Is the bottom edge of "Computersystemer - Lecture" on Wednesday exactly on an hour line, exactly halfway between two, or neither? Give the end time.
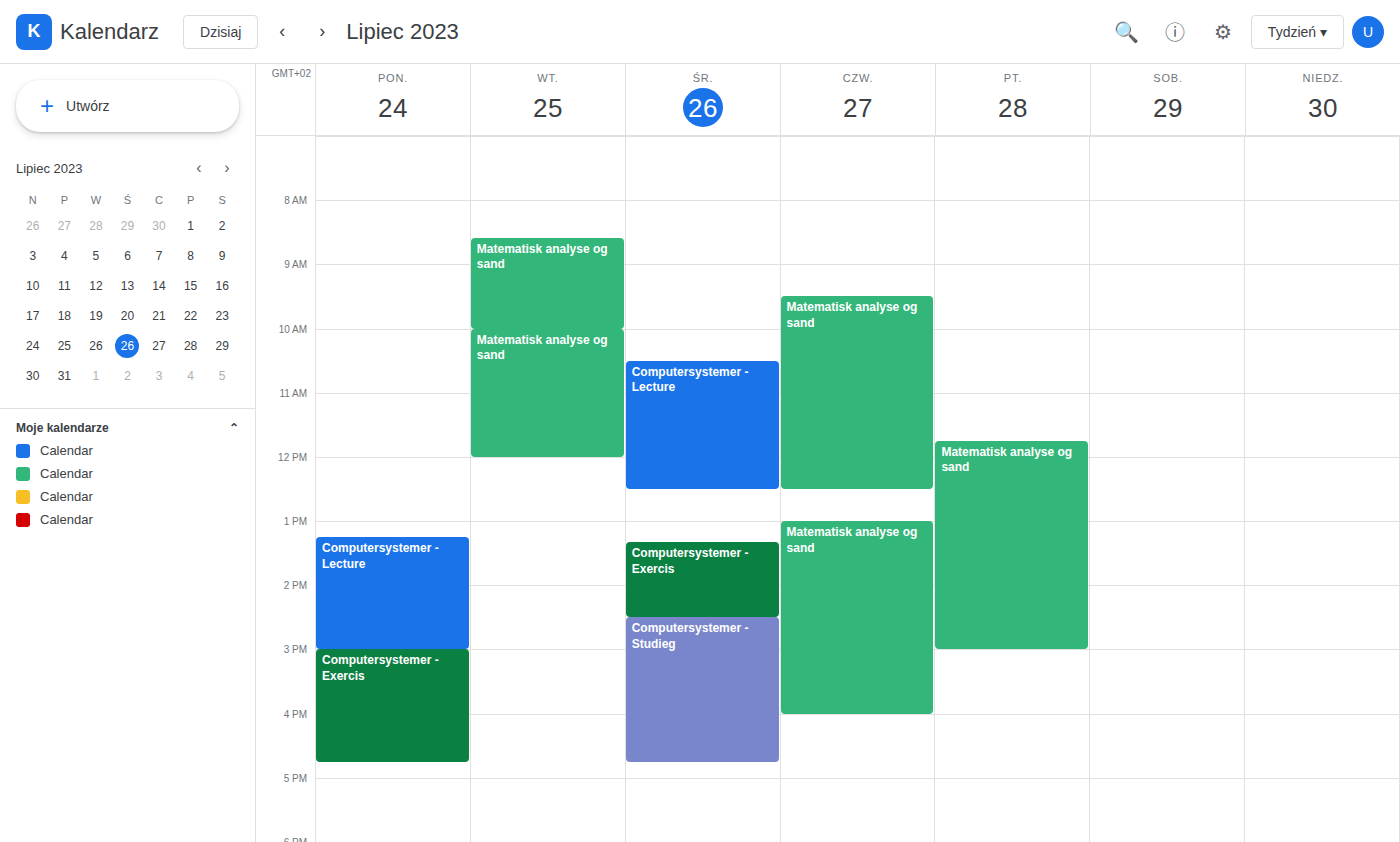
12:30 PM -- halfway between the 12 PM and 1 PM lines.